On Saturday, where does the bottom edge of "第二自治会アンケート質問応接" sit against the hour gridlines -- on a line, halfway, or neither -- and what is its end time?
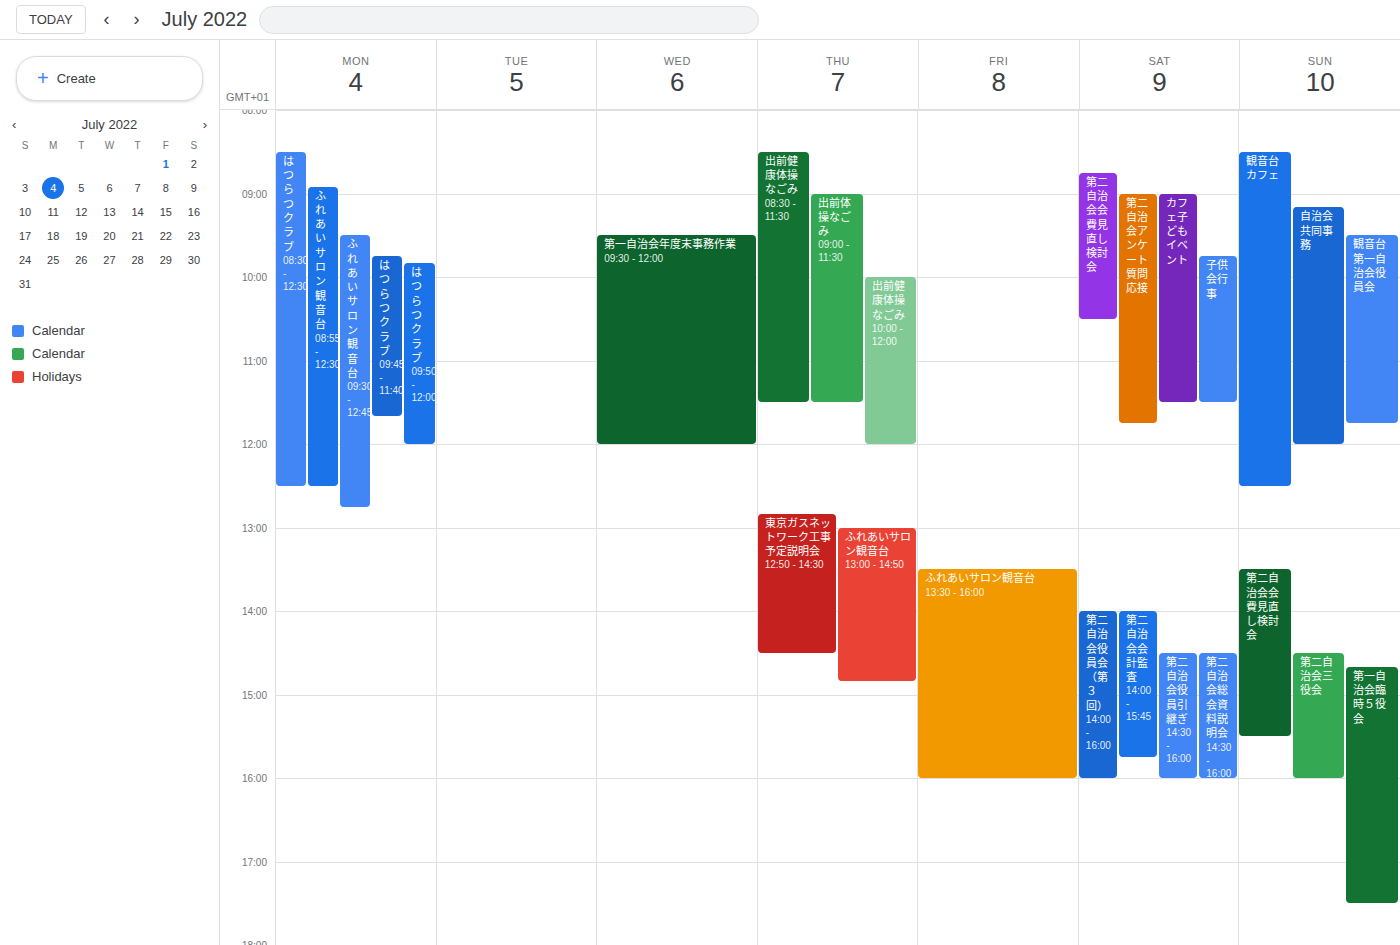
11:45 AM -- neither: three quarters of the way from the 11 AM line to the 12 PM line.